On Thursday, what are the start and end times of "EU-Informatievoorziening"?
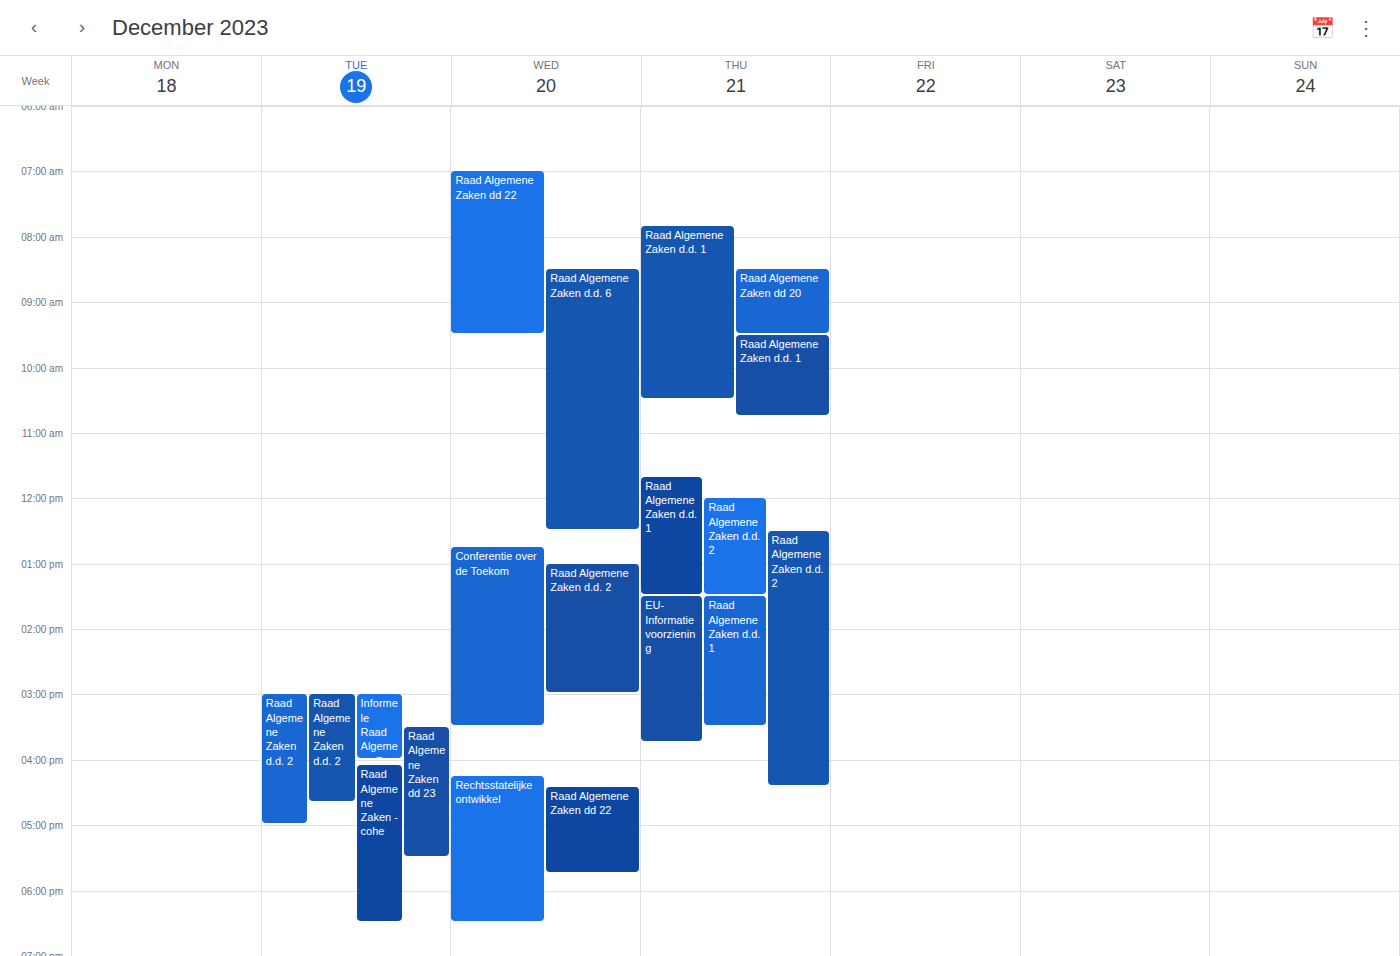
1:30 PM to 3:45 PM